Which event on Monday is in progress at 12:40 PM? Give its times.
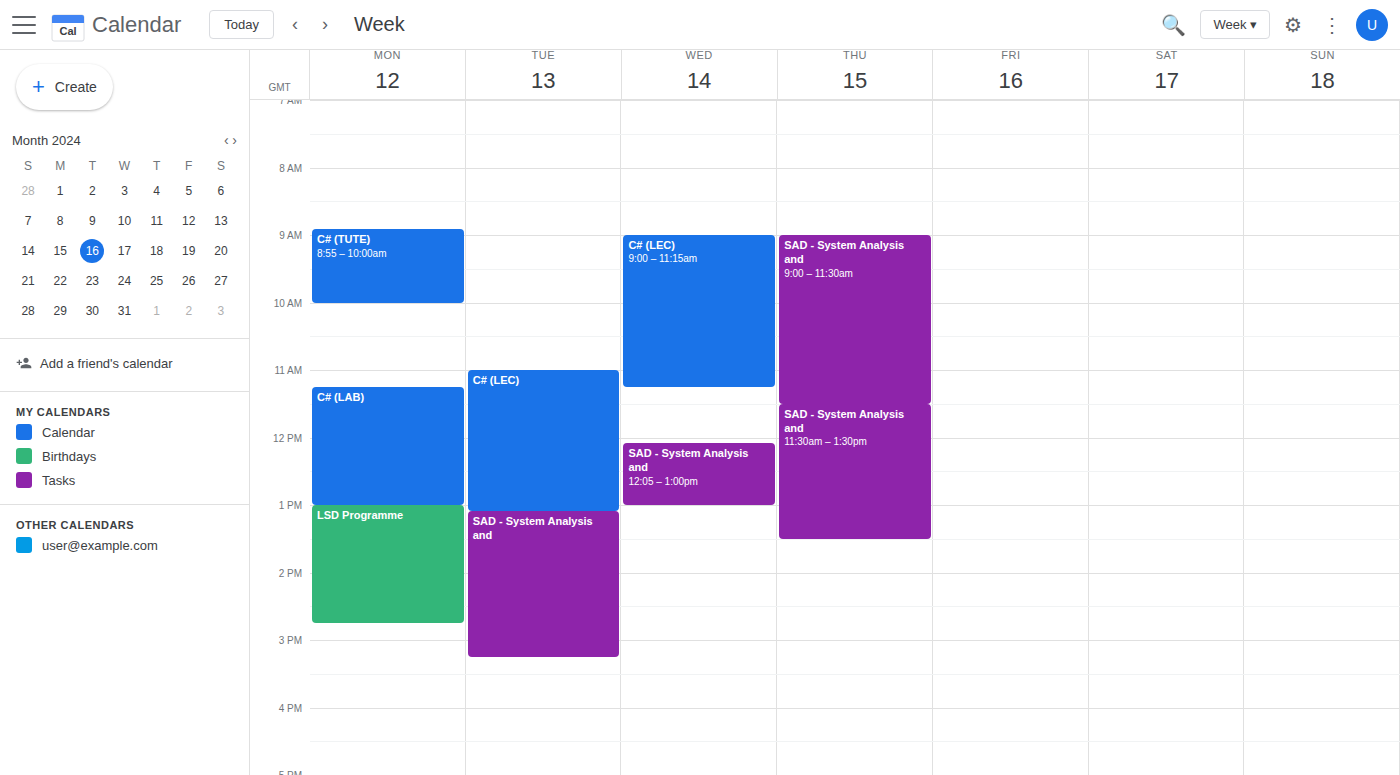
"C# (LAB)", 11:15 AM to 1:00 PM